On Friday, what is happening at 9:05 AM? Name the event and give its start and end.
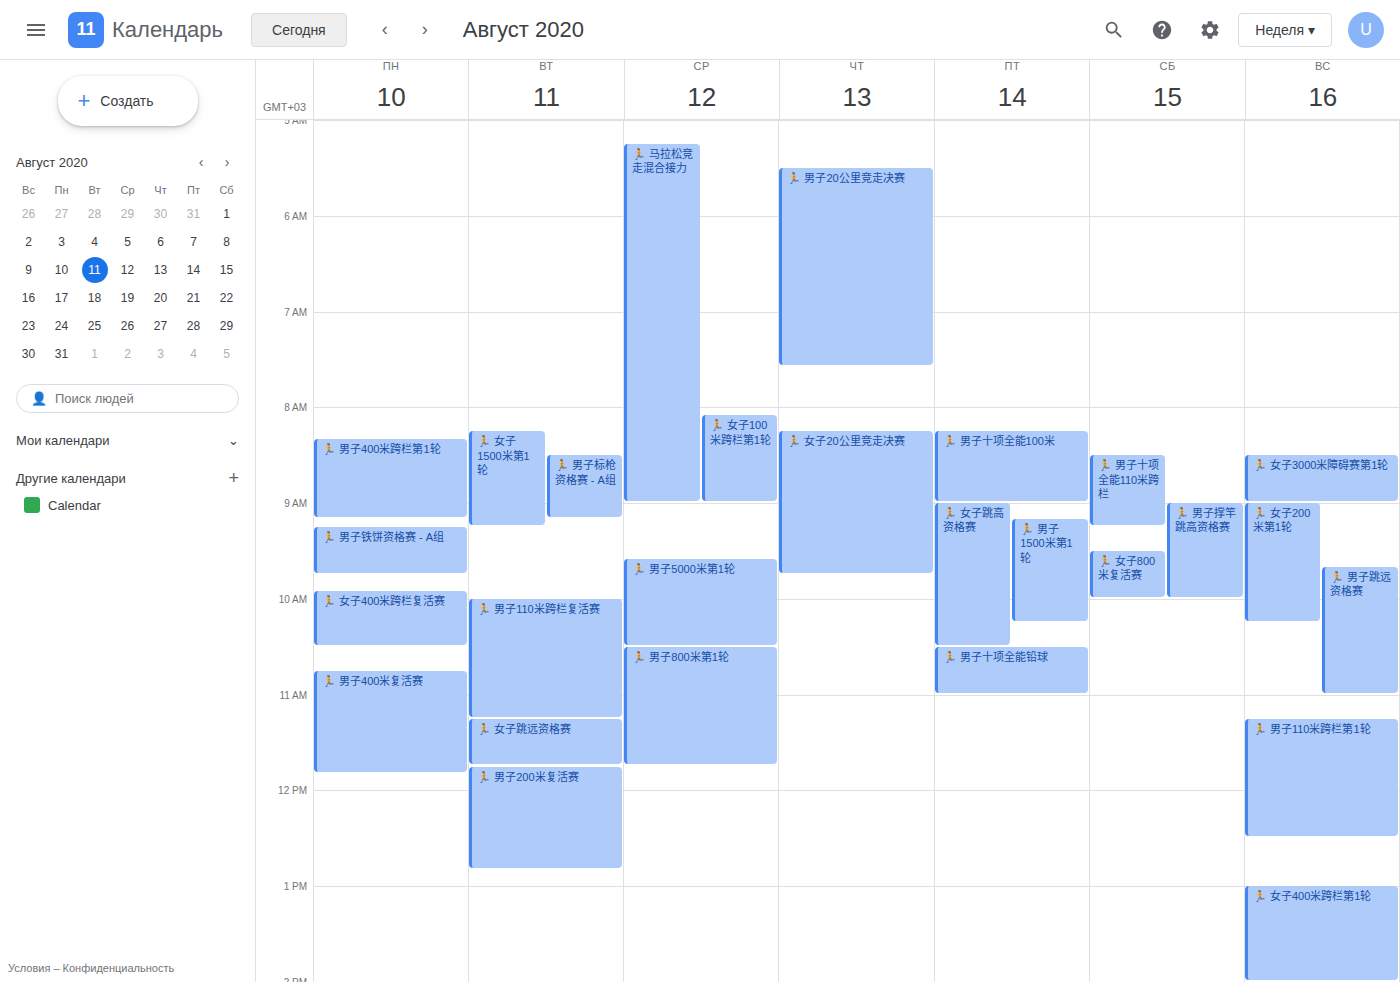
"🏃 女子跳高资格赛", 9:00 AM to 10:30 AM